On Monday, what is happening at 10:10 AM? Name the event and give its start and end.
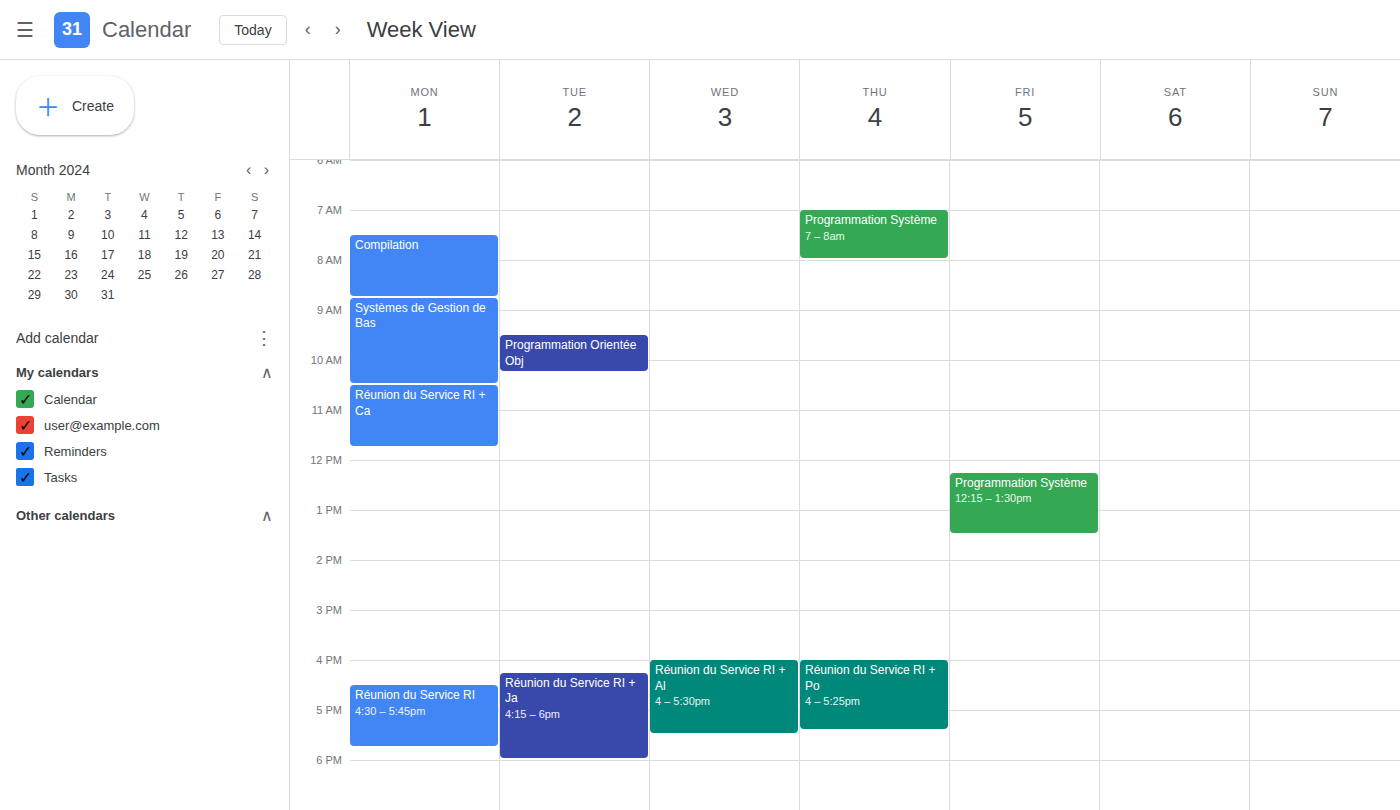
"Systèmes de Gestion de Bas", 8:45 AM to 10:30 AM